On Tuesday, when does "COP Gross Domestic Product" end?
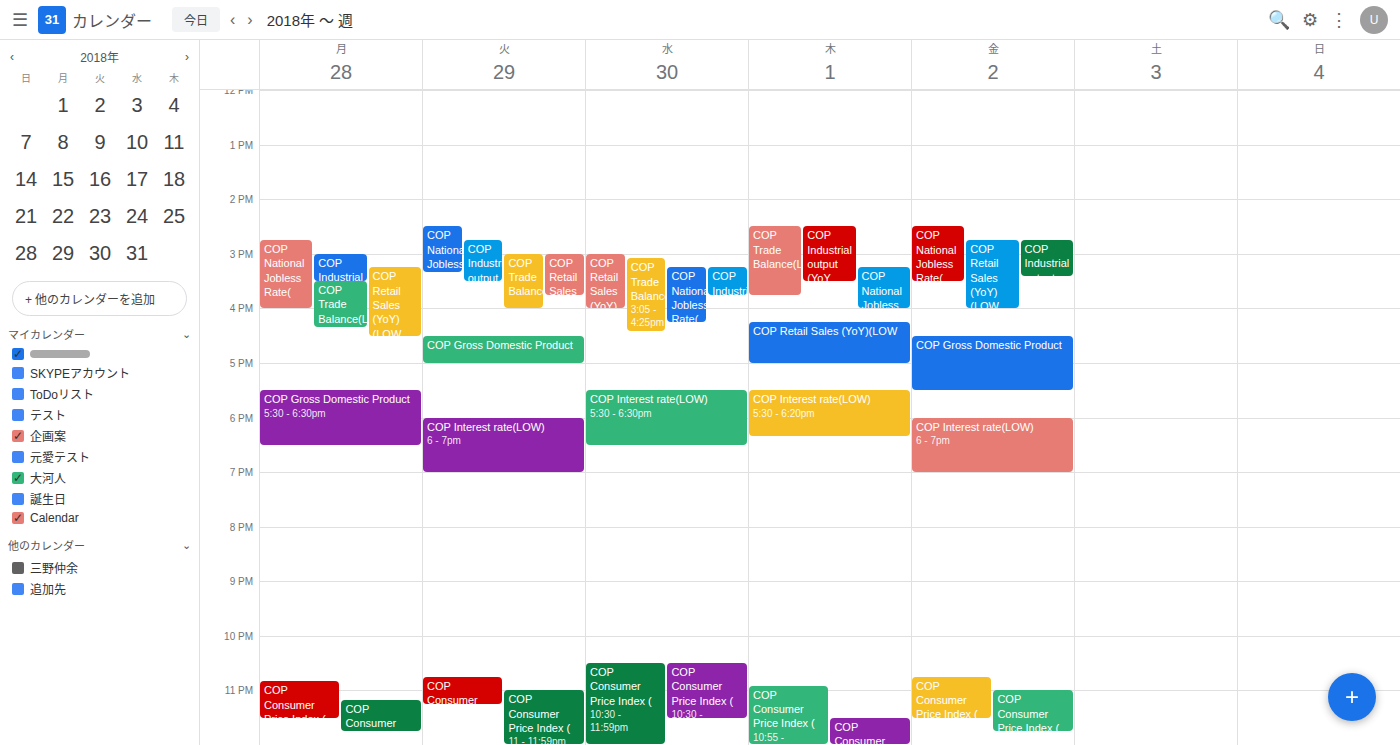
5:00 PM